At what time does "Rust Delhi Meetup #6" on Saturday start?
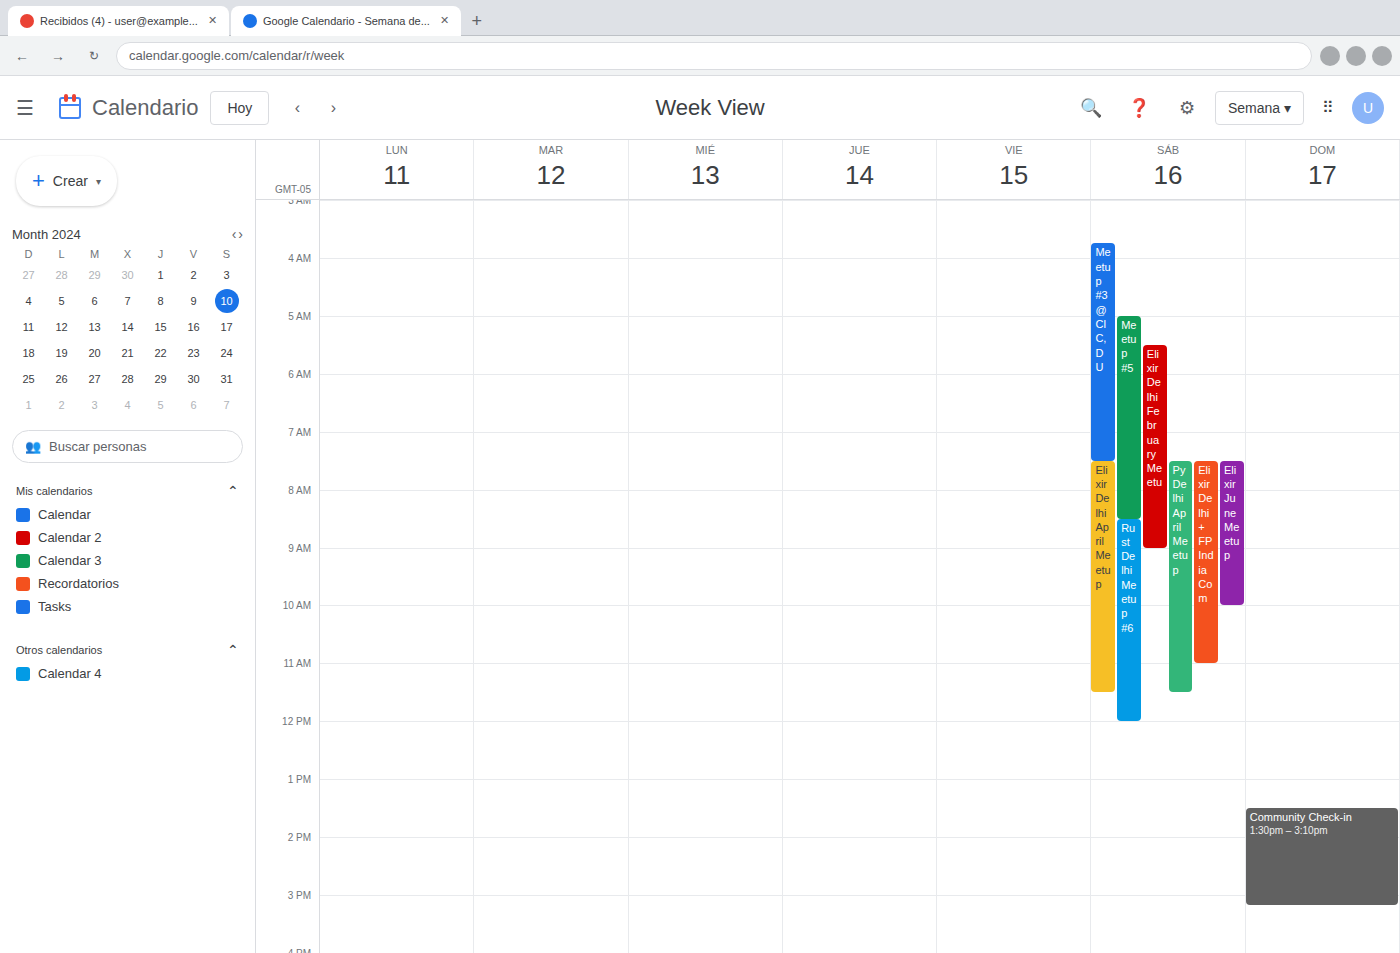
8:30 AM